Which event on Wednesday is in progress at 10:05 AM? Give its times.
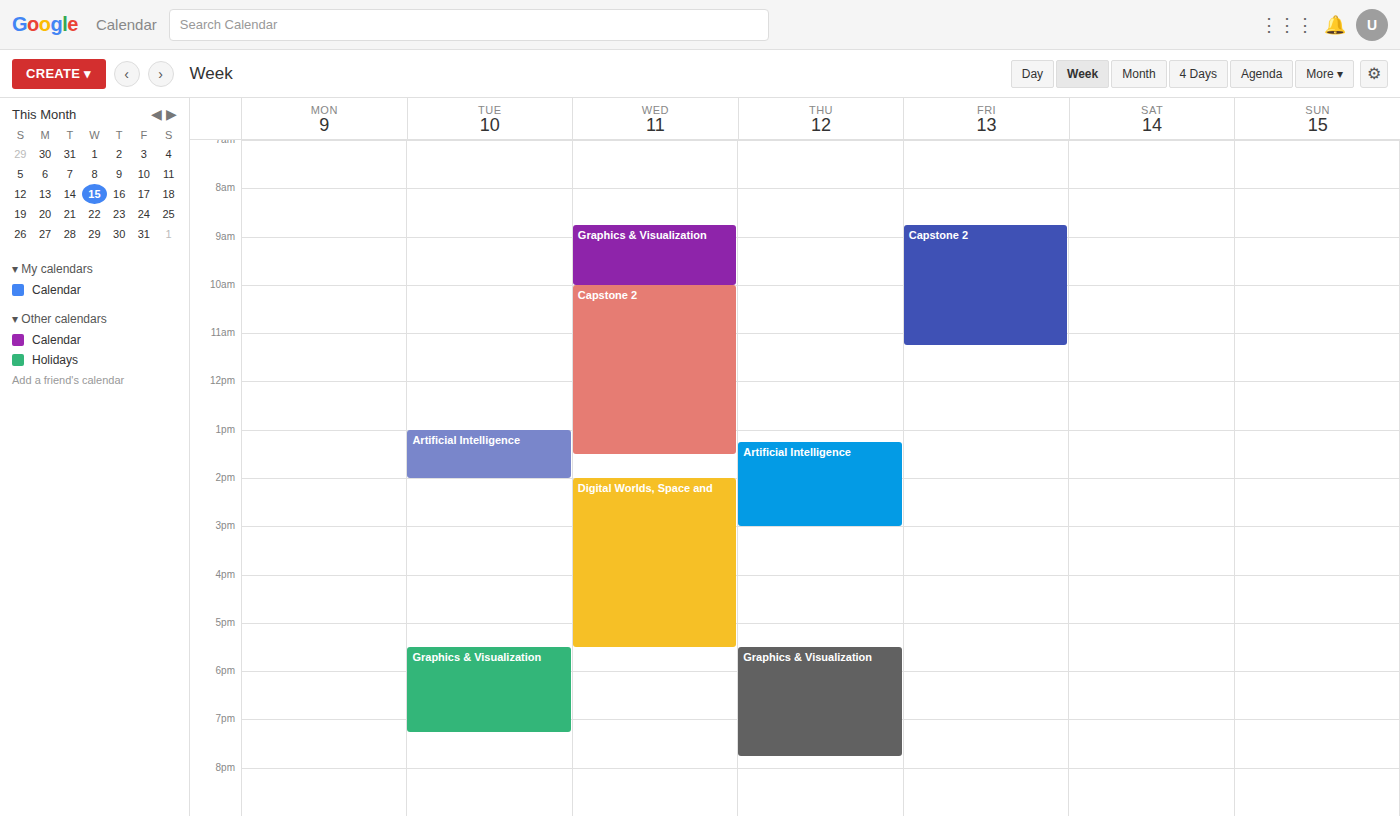
"Capstone 2", 10:00 AM to 1:30 PM